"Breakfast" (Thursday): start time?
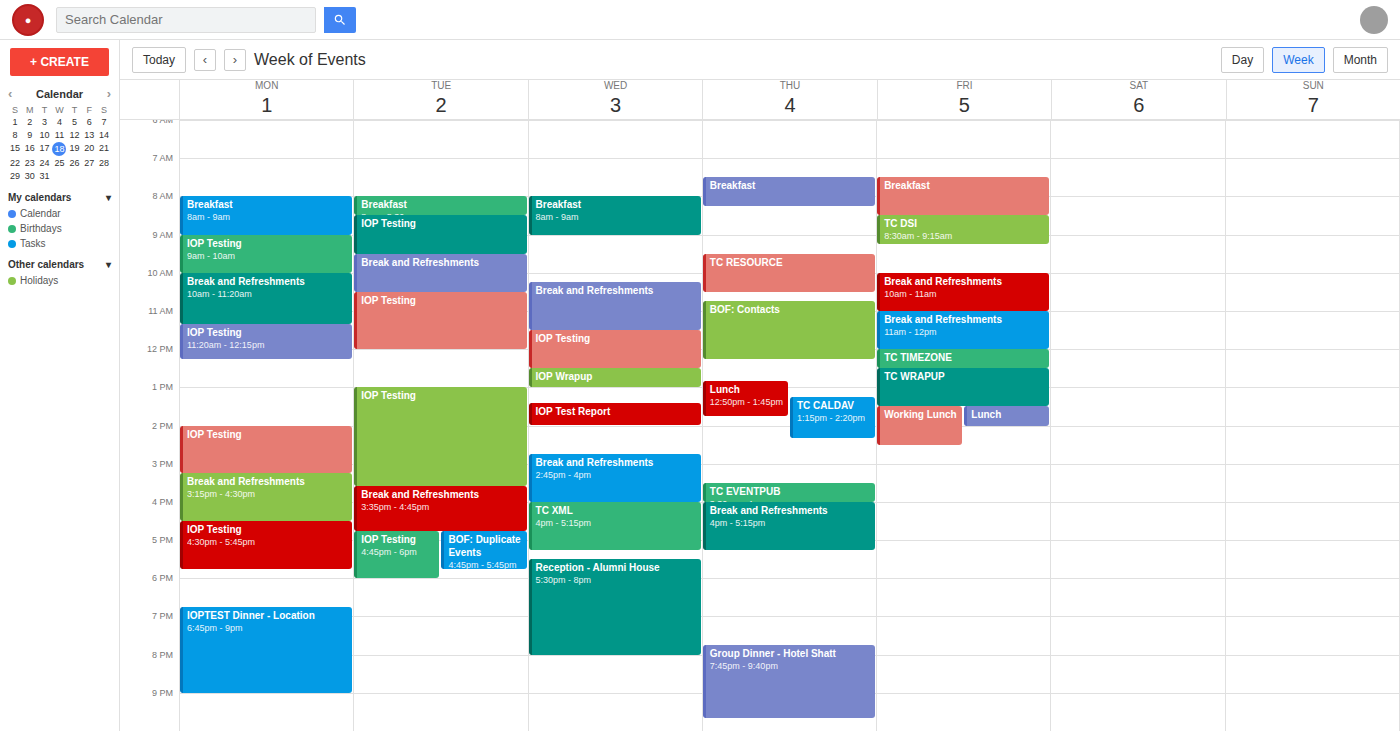
7:30 AM